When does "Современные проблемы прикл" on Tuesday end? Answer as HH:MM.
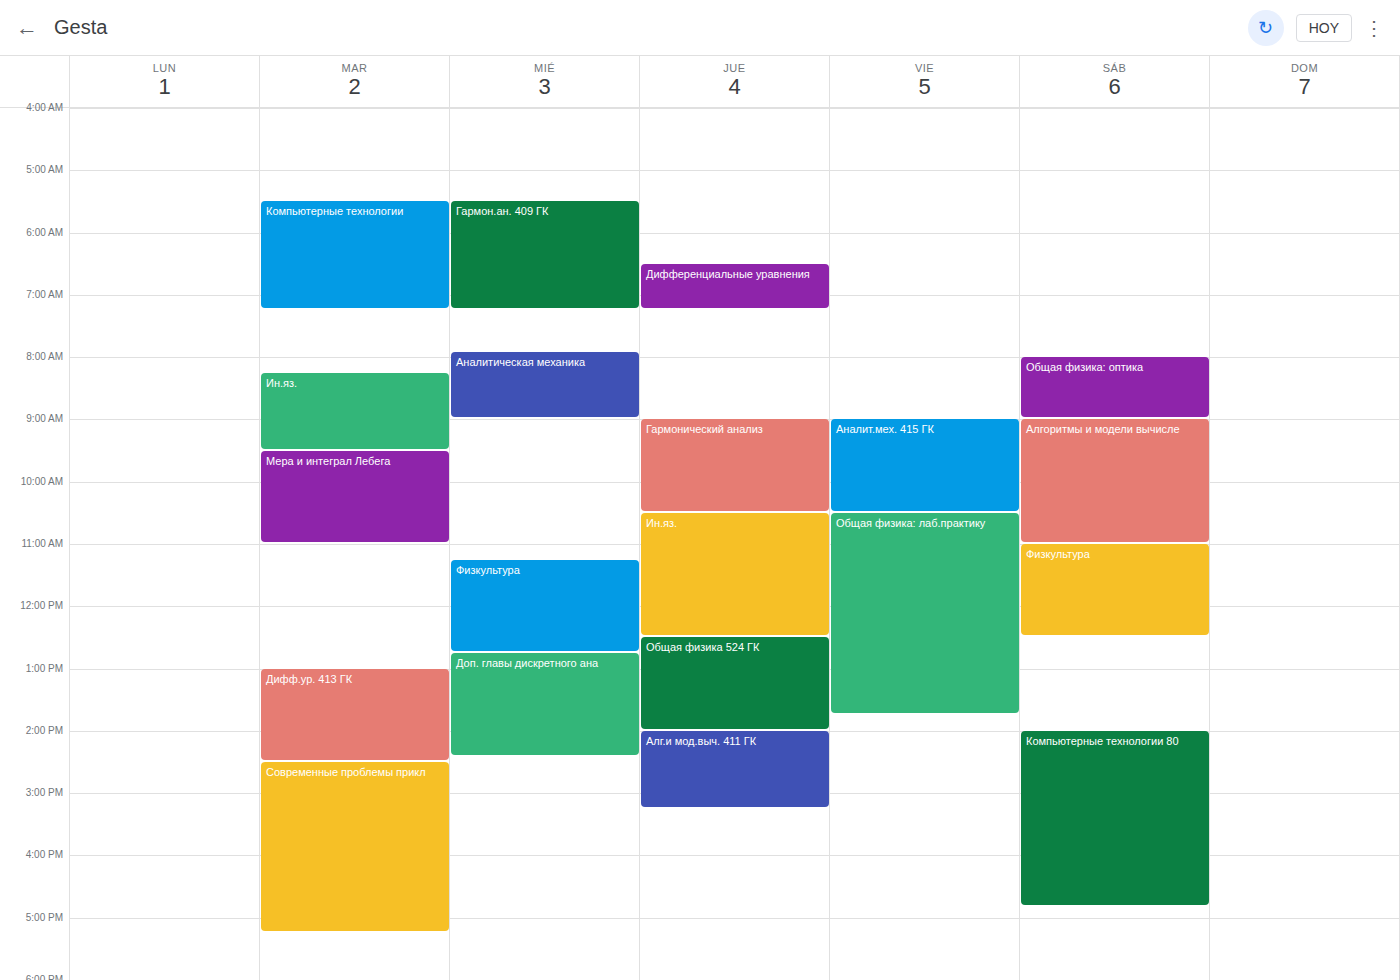
17:15